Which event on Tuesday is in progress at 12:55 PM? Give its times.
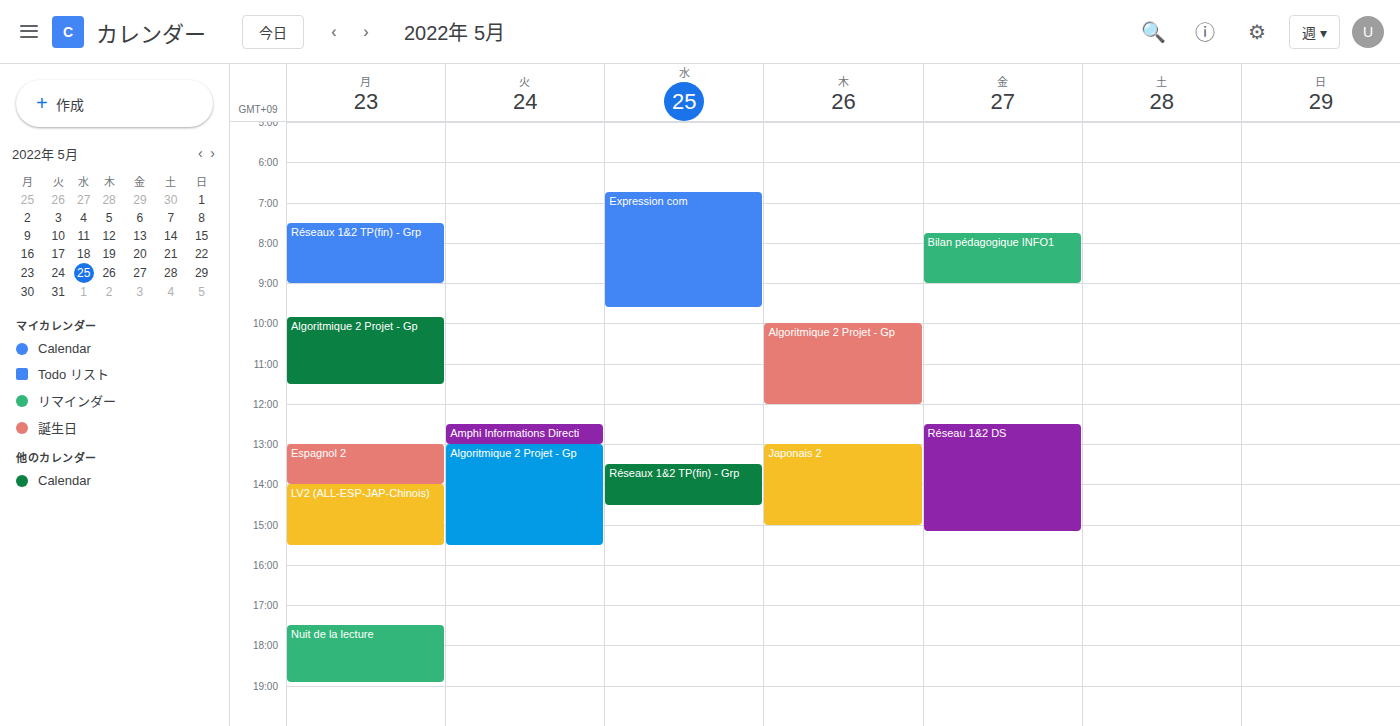
"Amphi Informations Directi", 12:30 PM to 1:00 PM